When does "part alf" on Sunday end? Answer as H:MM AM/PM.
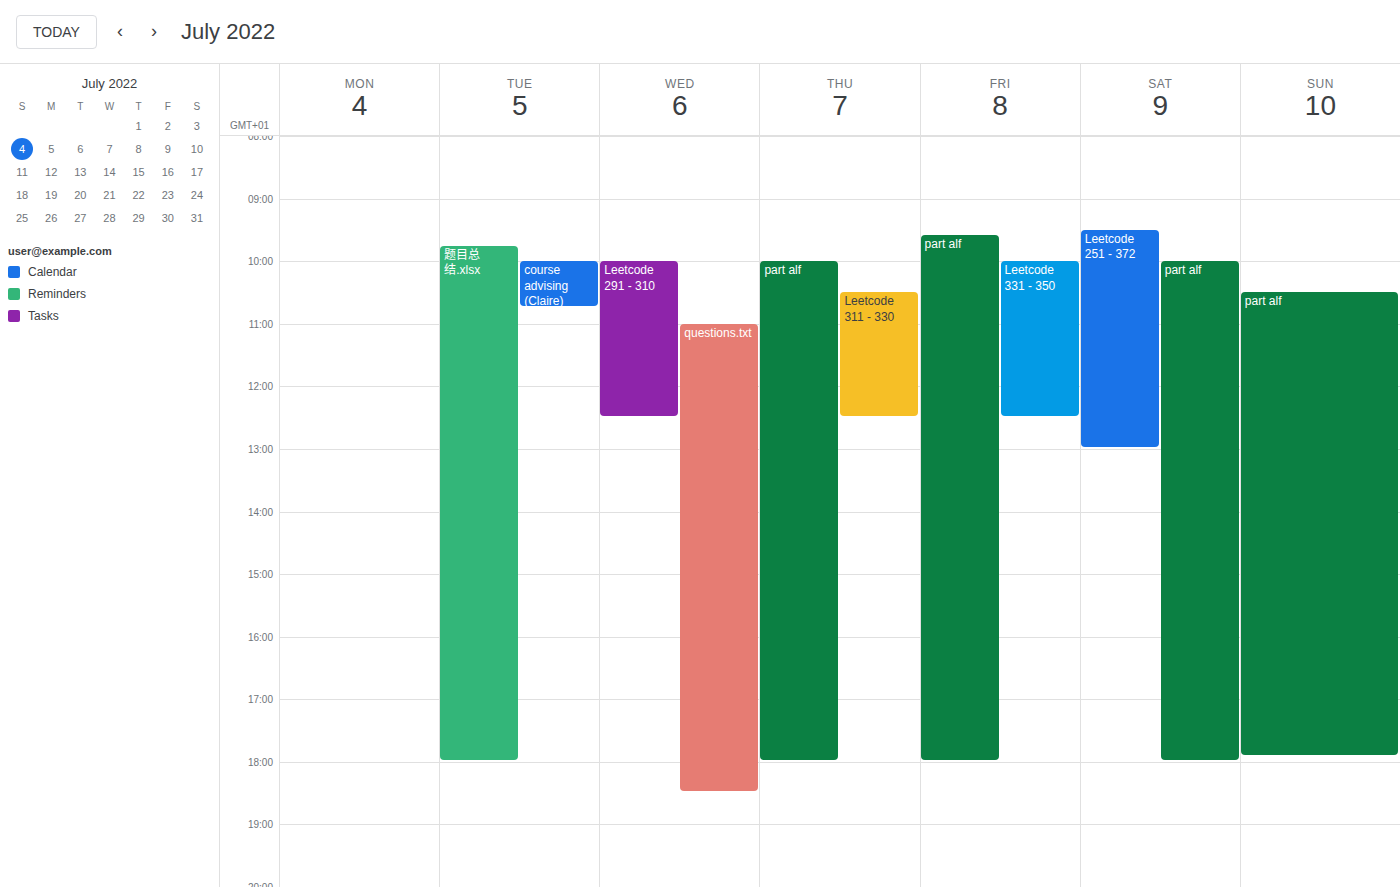
5:55 PM